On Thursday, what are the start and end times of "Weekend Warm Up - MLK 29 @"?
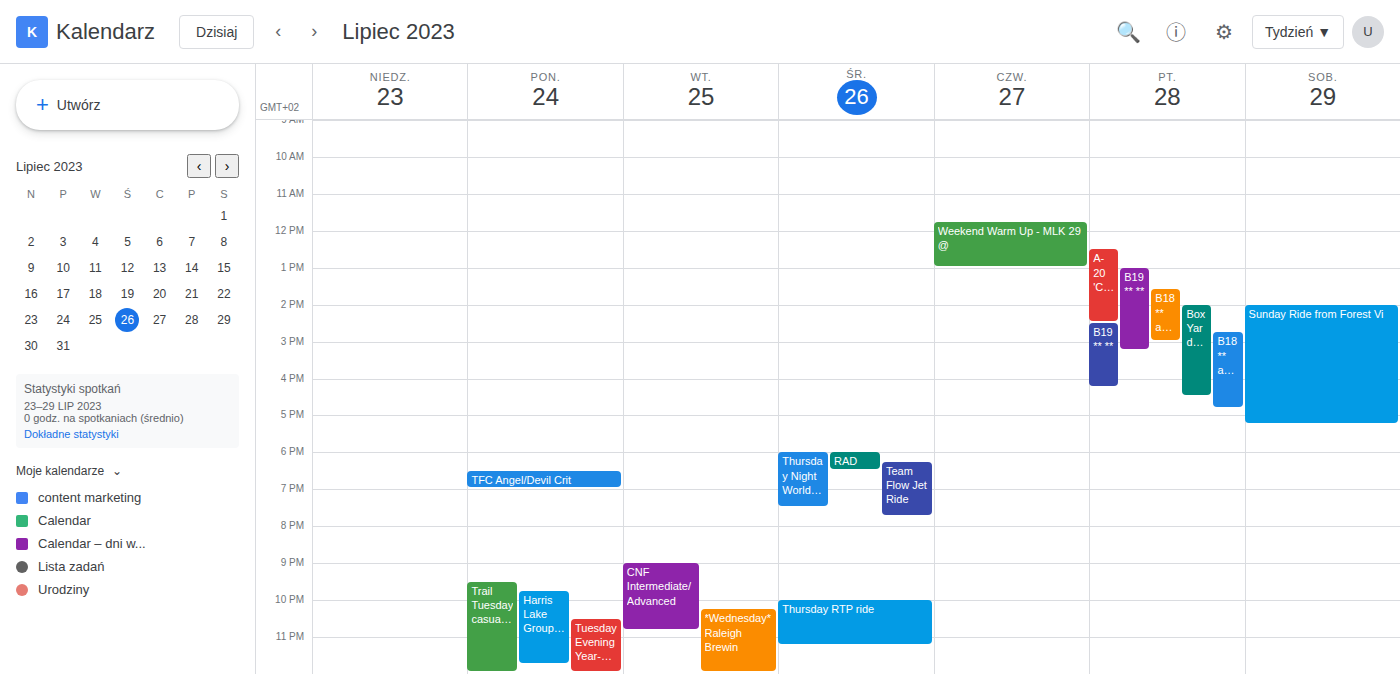
11:45 AM to 1:00 PM